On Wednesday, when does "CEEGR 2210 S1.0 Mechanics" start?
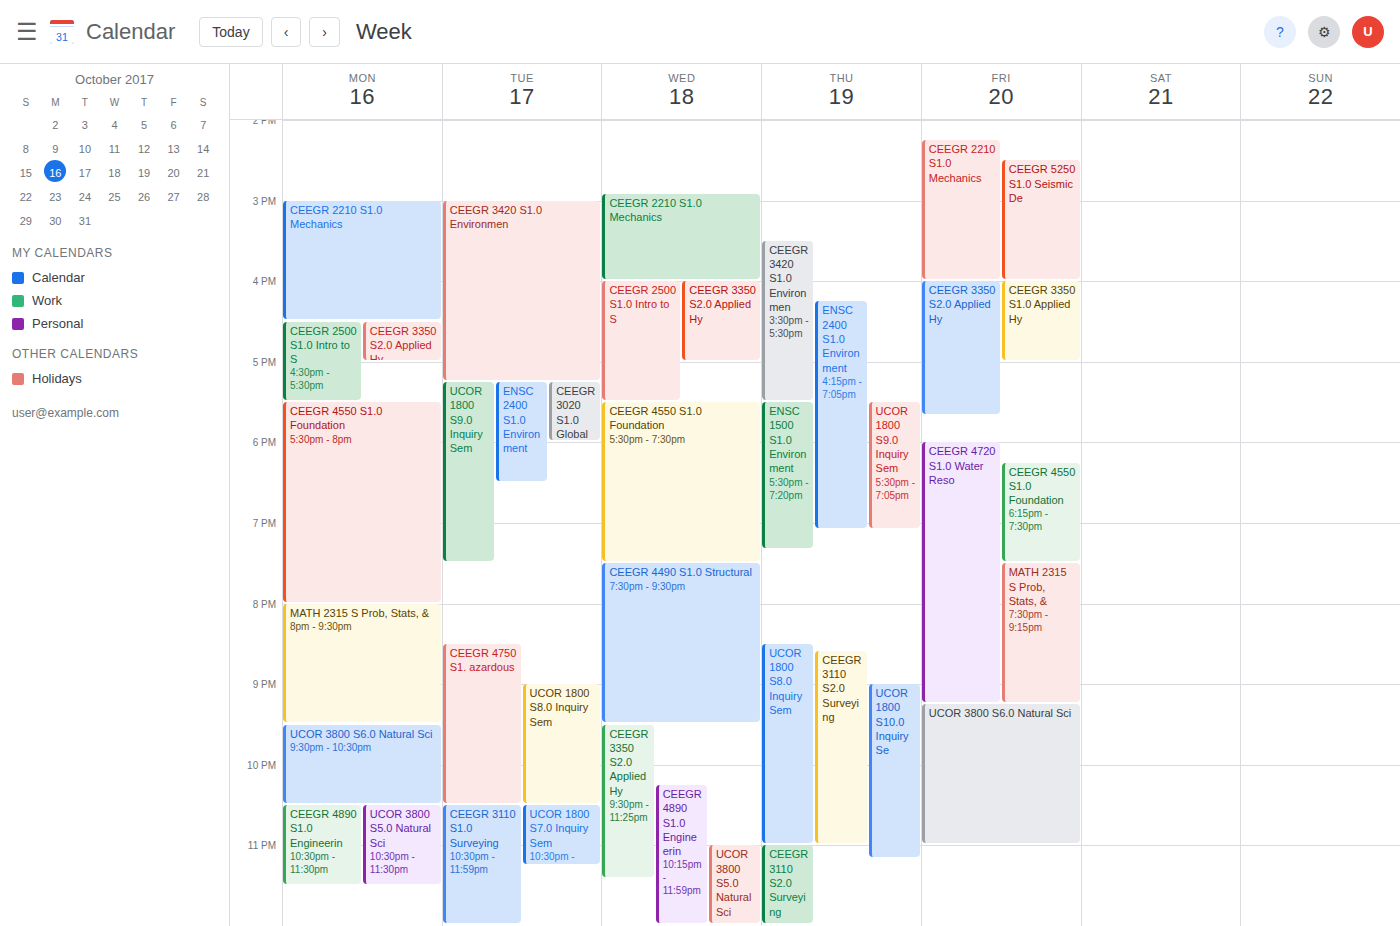
14:55